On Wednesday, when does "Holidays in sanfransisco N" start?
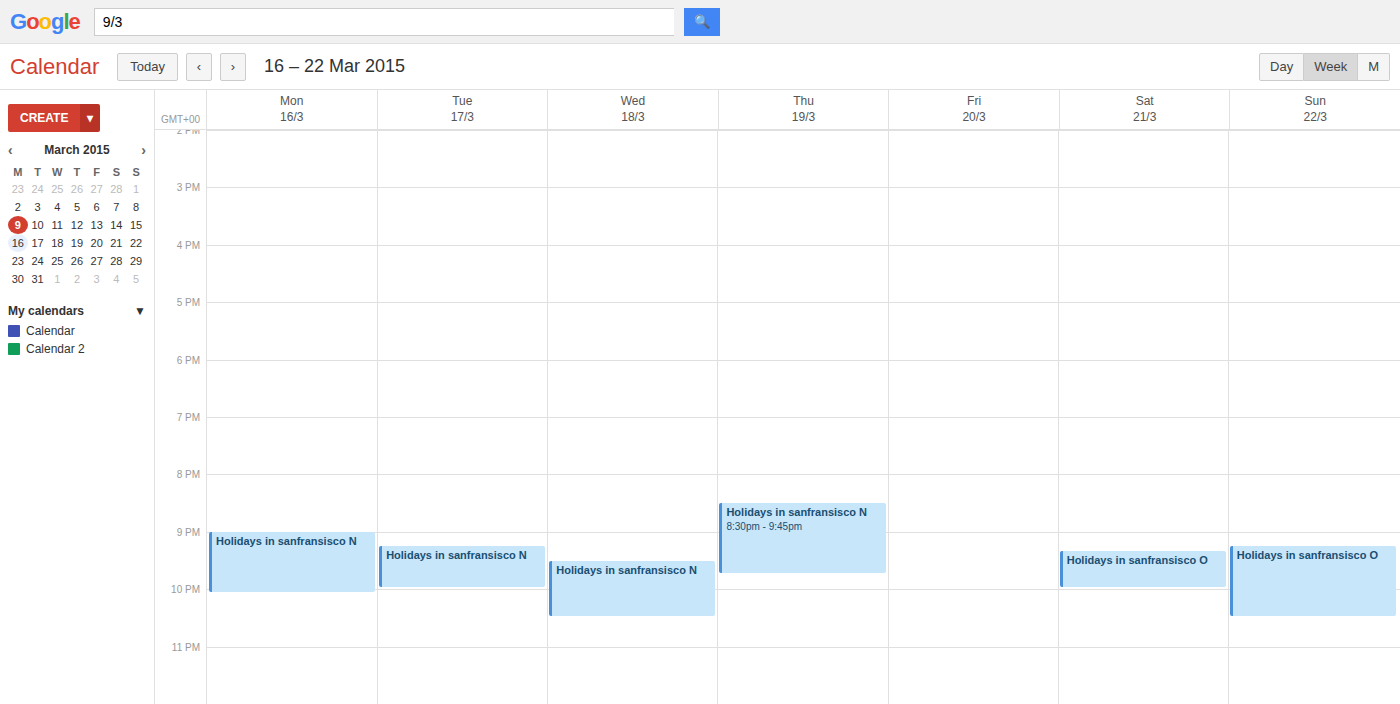
9:30 PM